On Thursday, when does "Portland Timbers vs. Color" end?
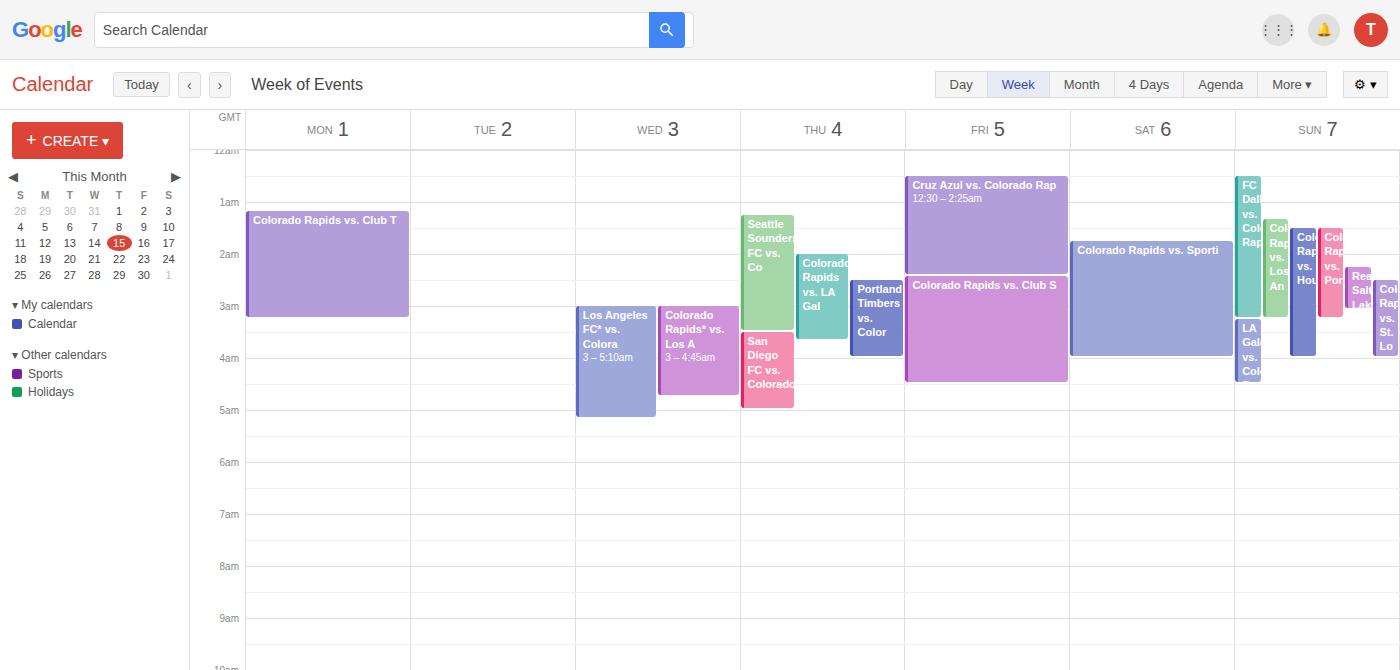
04:00